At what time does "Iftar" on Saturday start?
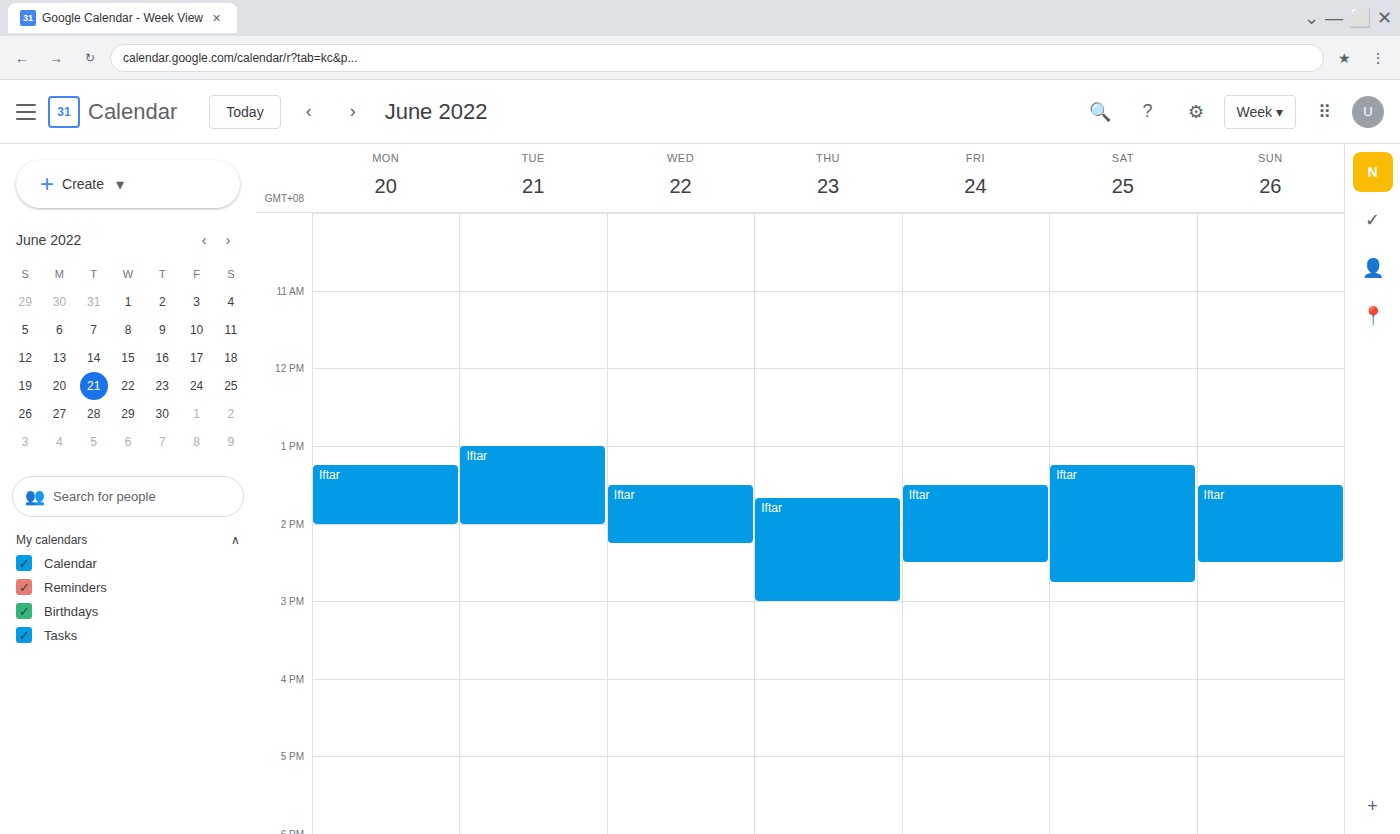
13:15